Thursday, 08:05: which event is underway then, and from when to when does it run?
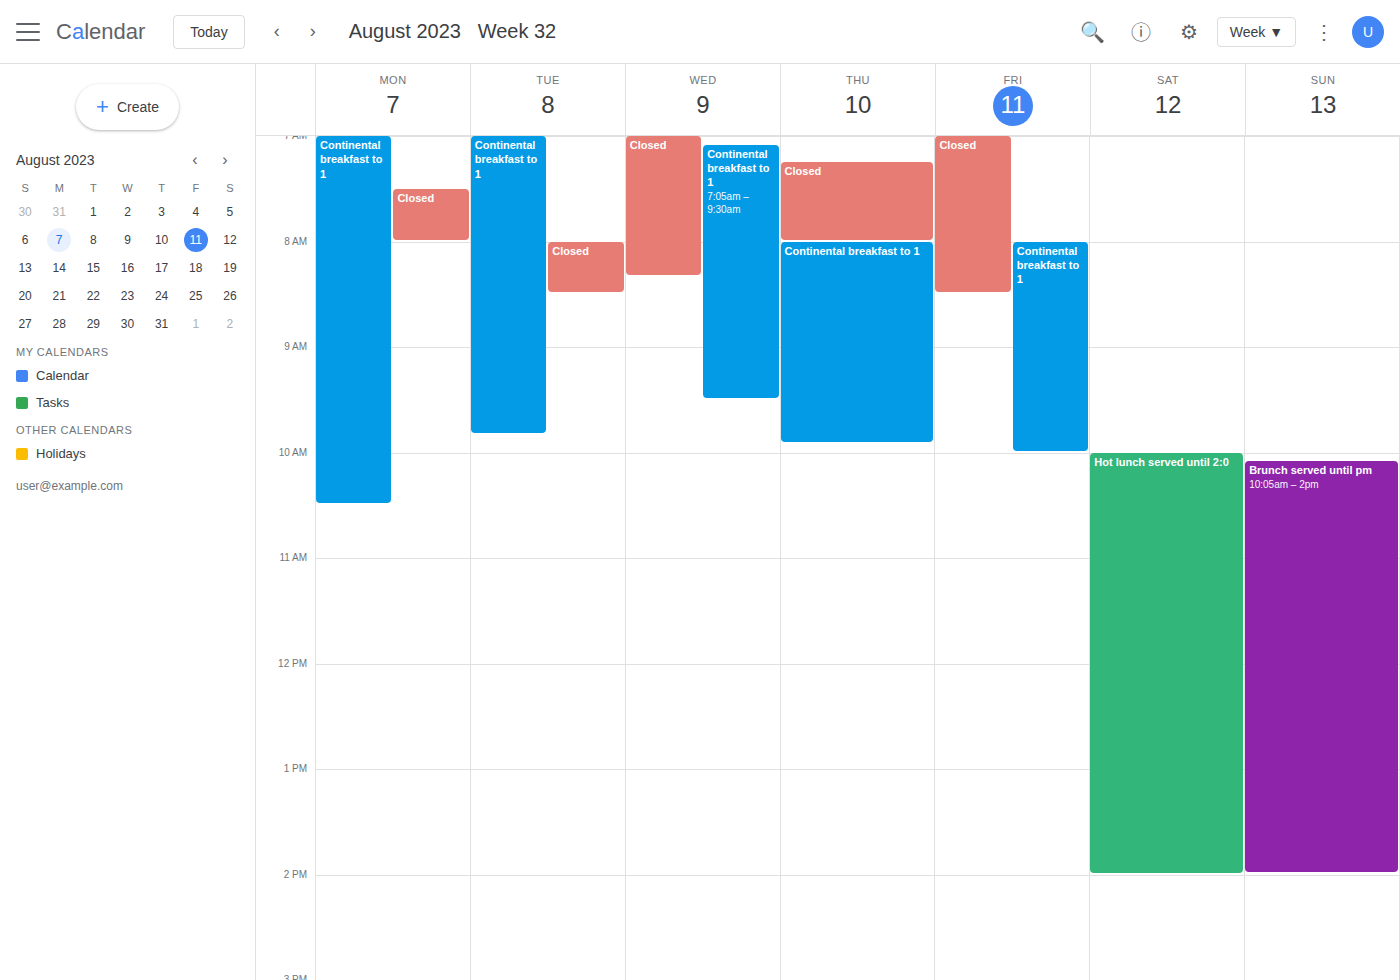
"Continental breakfast to 1", 08:00 to 09:55